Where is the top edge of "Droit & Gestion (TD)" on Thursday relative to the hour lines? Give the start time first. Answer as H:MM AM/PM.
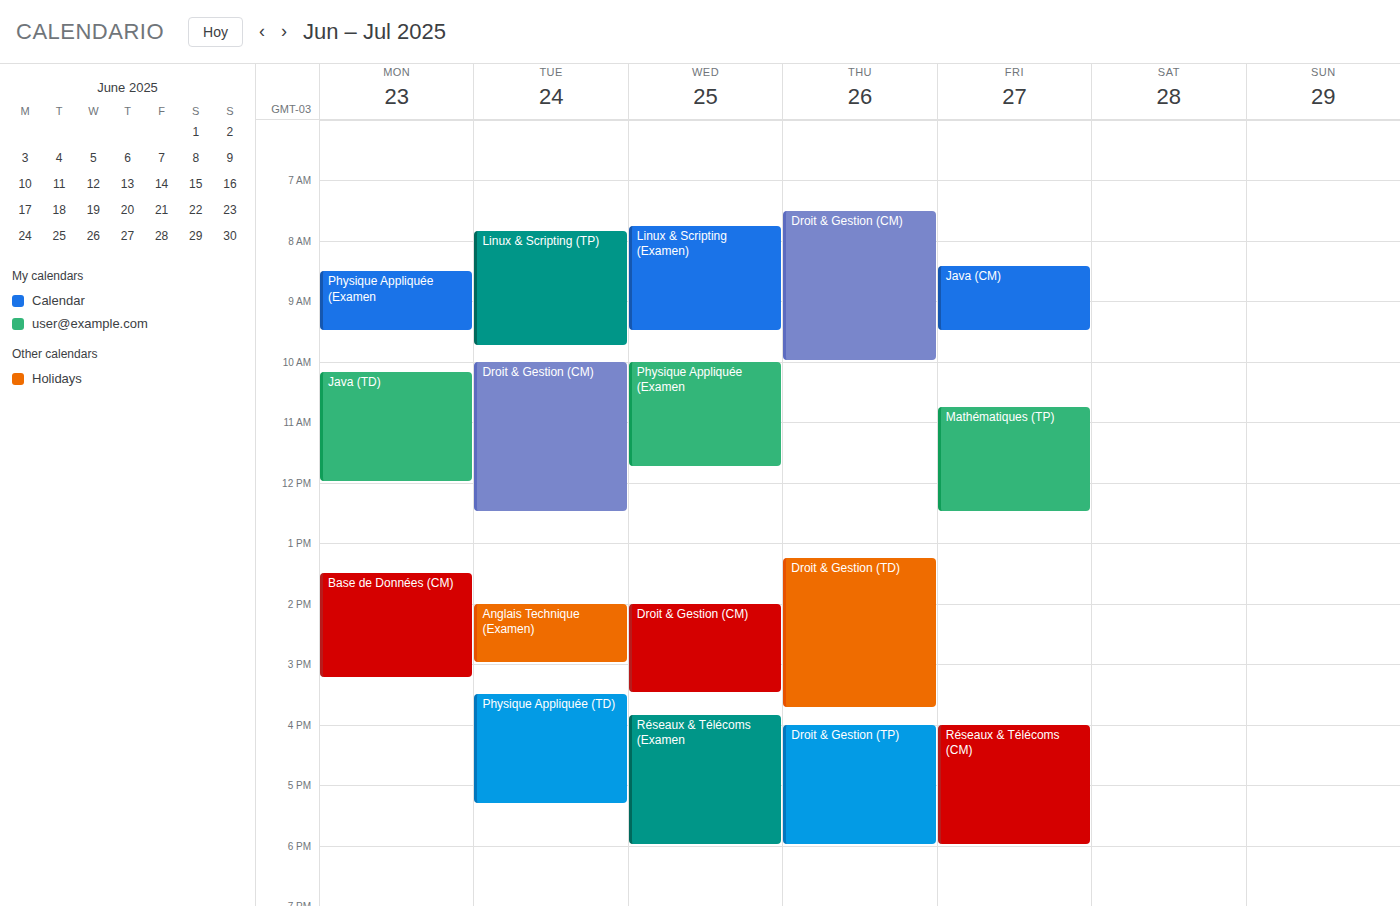
1:15 PM -- neither: a quarter of the way from the 1 PM line to the 2 PM line.